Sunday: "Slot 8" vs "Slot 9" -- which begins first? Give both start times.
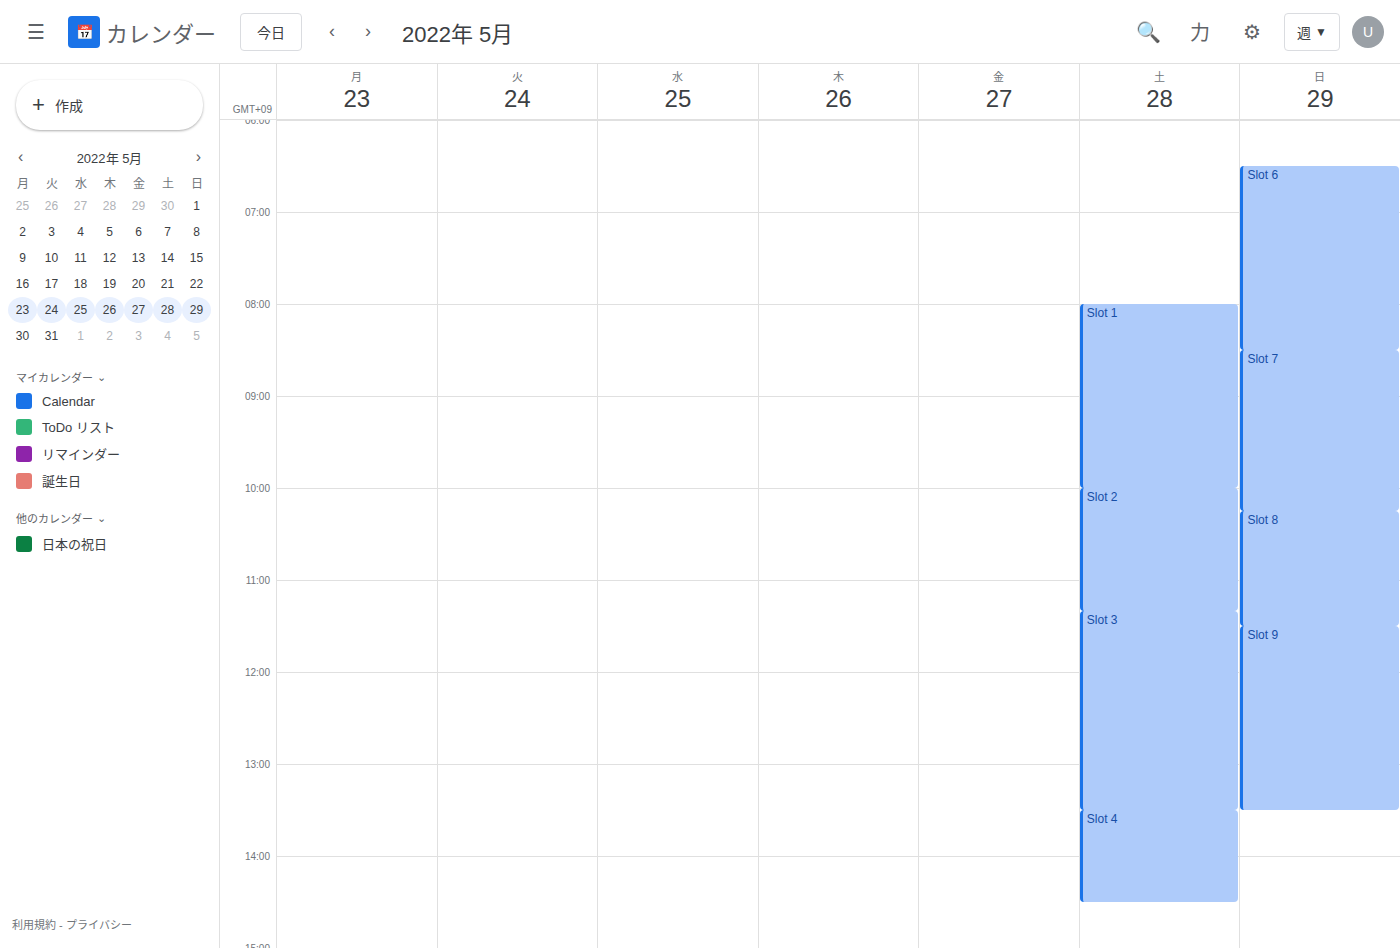
"Slot 8" 10:15; "Slot 9" 11:30.